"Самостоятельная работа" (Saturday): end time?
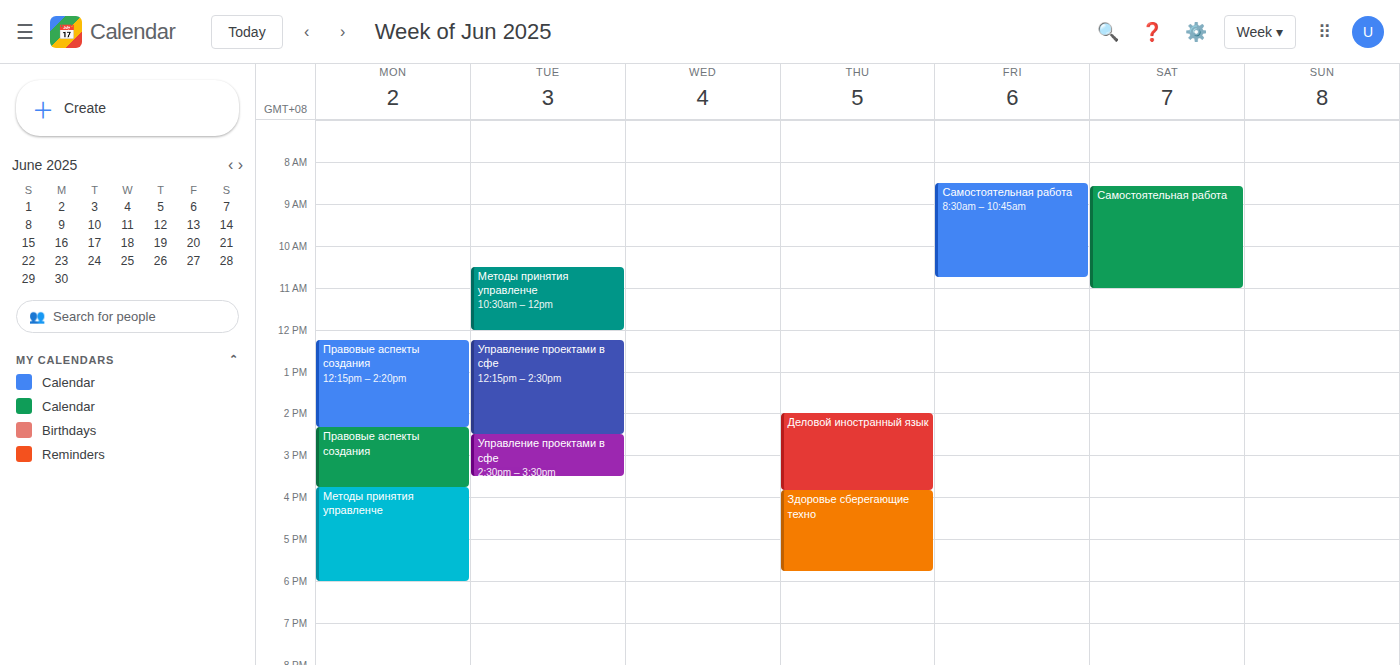
11:00 AM